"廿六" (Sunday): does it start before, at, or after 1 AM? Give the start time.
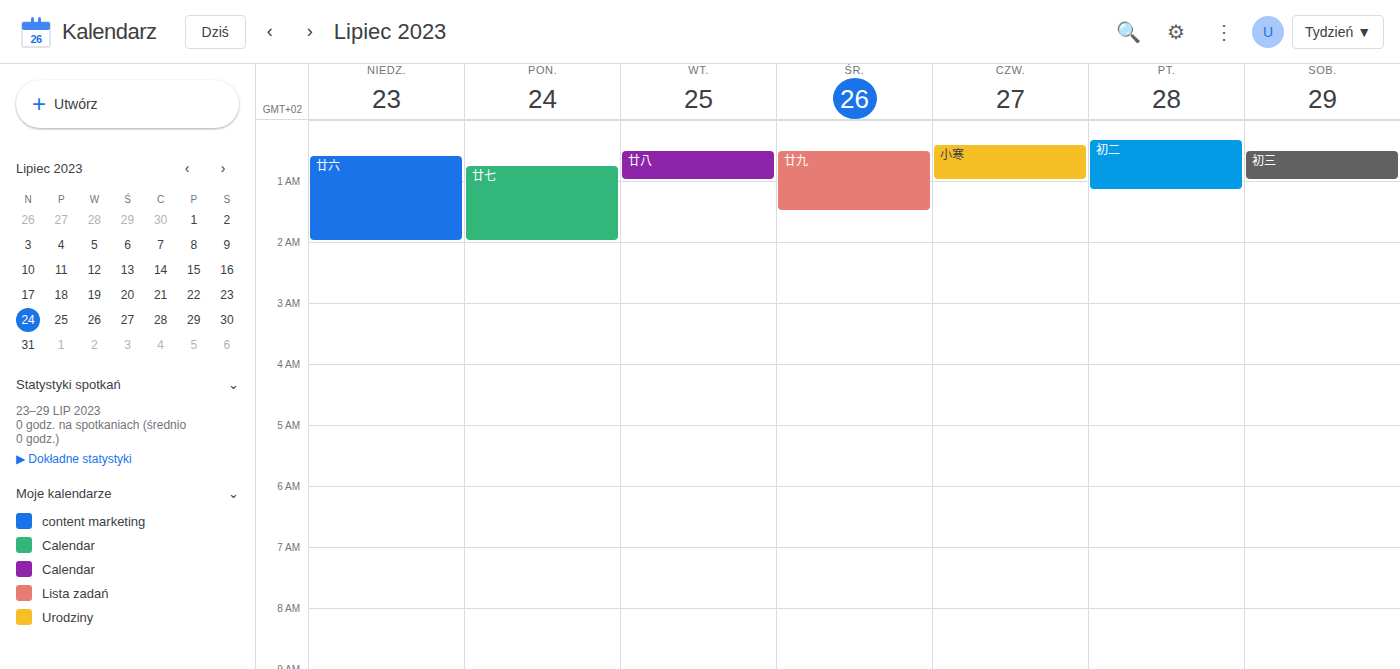
12:35 AM -- before 1 AM, 25 minutes above the 1 AM line.